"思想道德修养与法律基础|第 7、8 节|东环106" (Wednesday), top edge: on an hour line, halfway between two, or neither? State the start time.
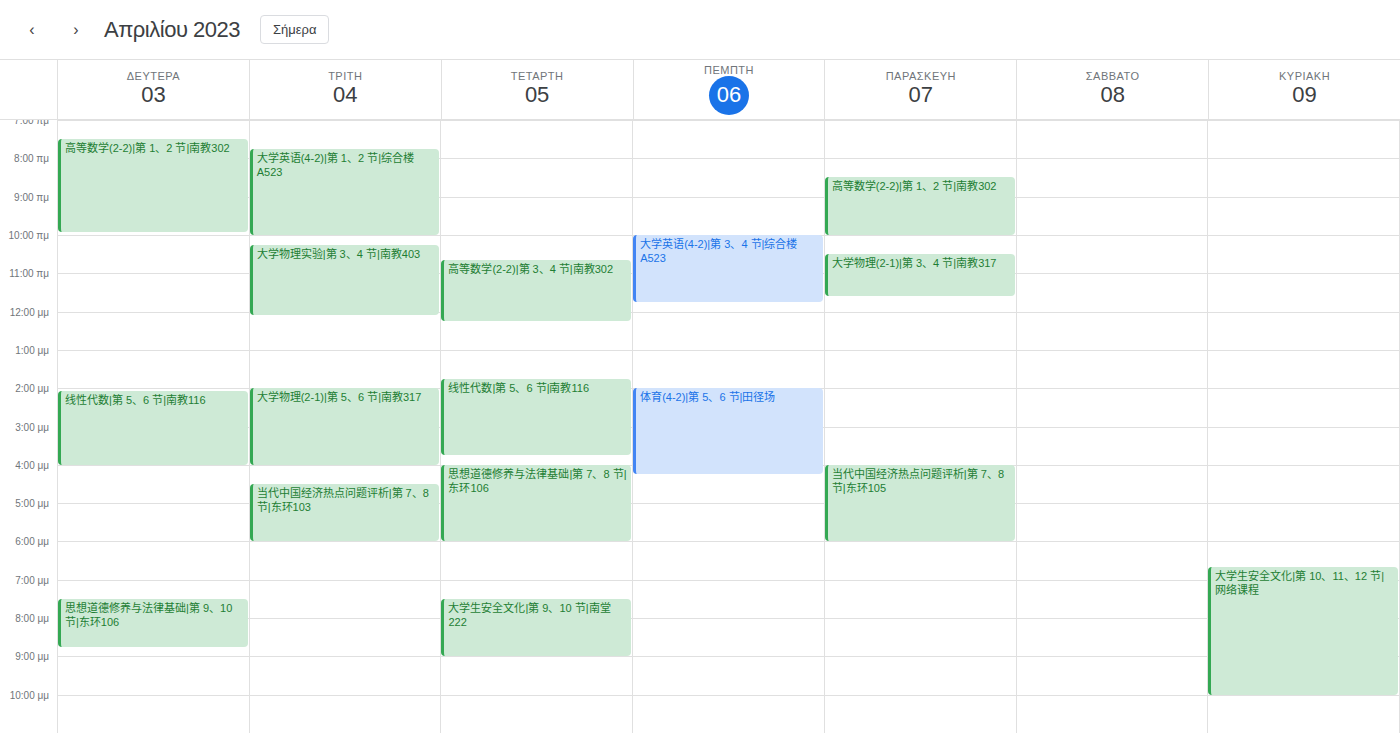
4:00 PM -- exactly on the 4 PM line.